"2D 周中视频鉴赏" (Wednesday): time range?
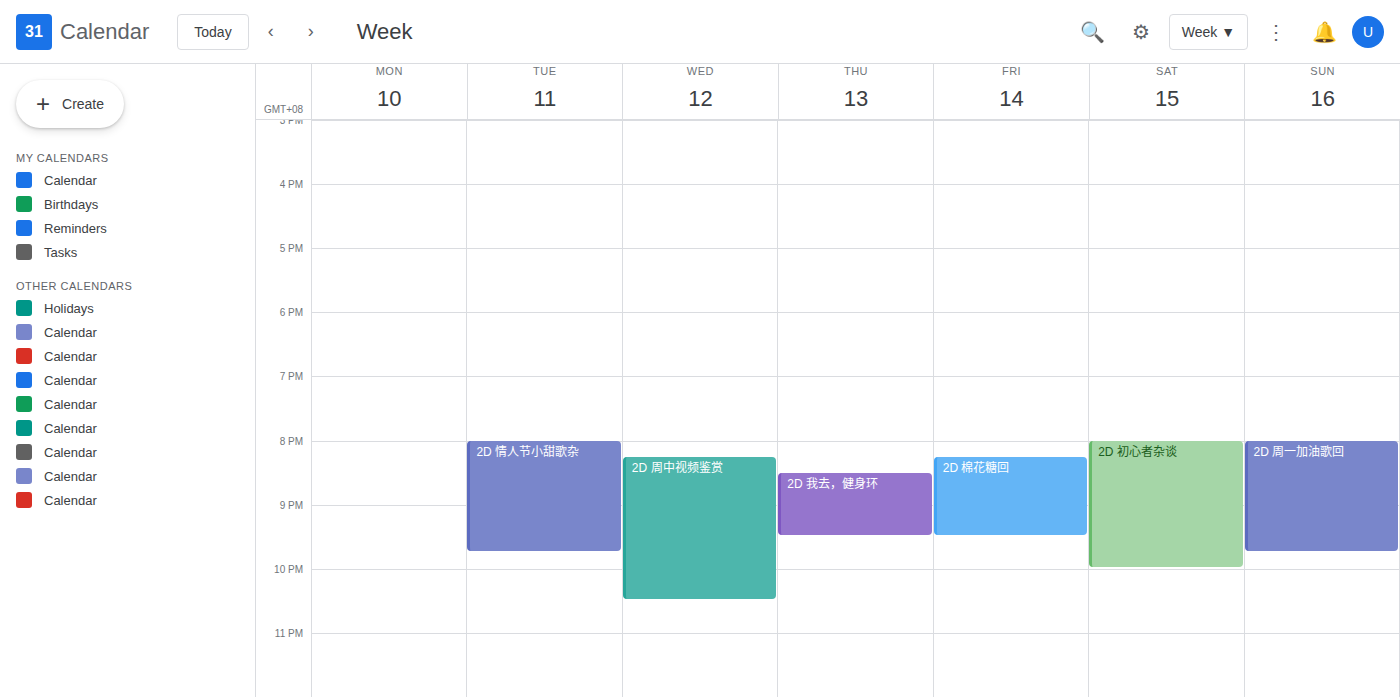
8:15 PM to 10:30 PM